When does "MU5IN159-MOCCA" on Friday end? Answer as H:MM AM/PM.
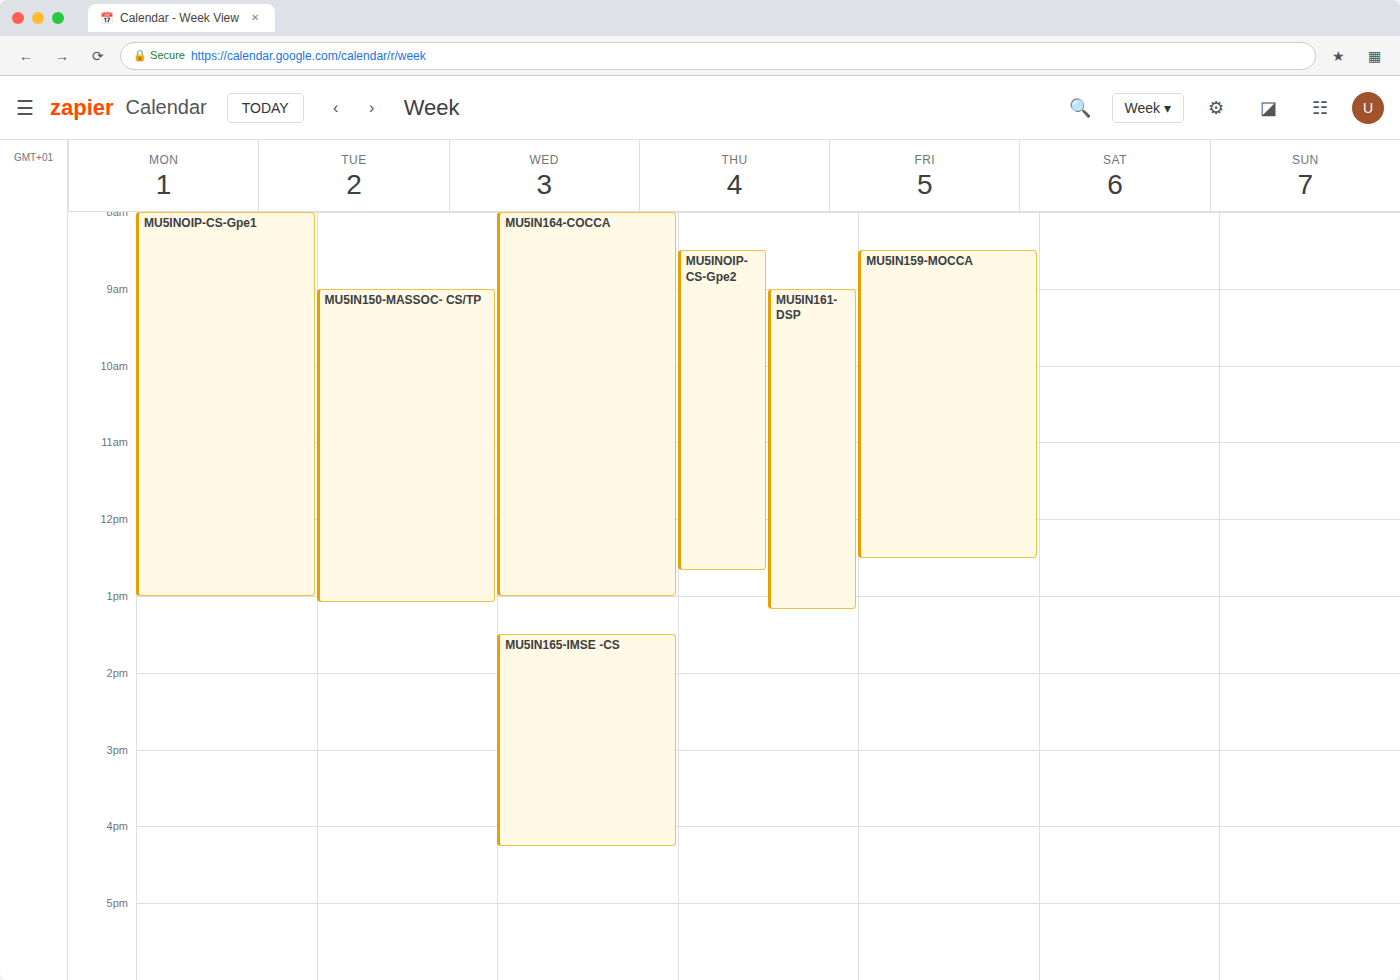
12:30 PM